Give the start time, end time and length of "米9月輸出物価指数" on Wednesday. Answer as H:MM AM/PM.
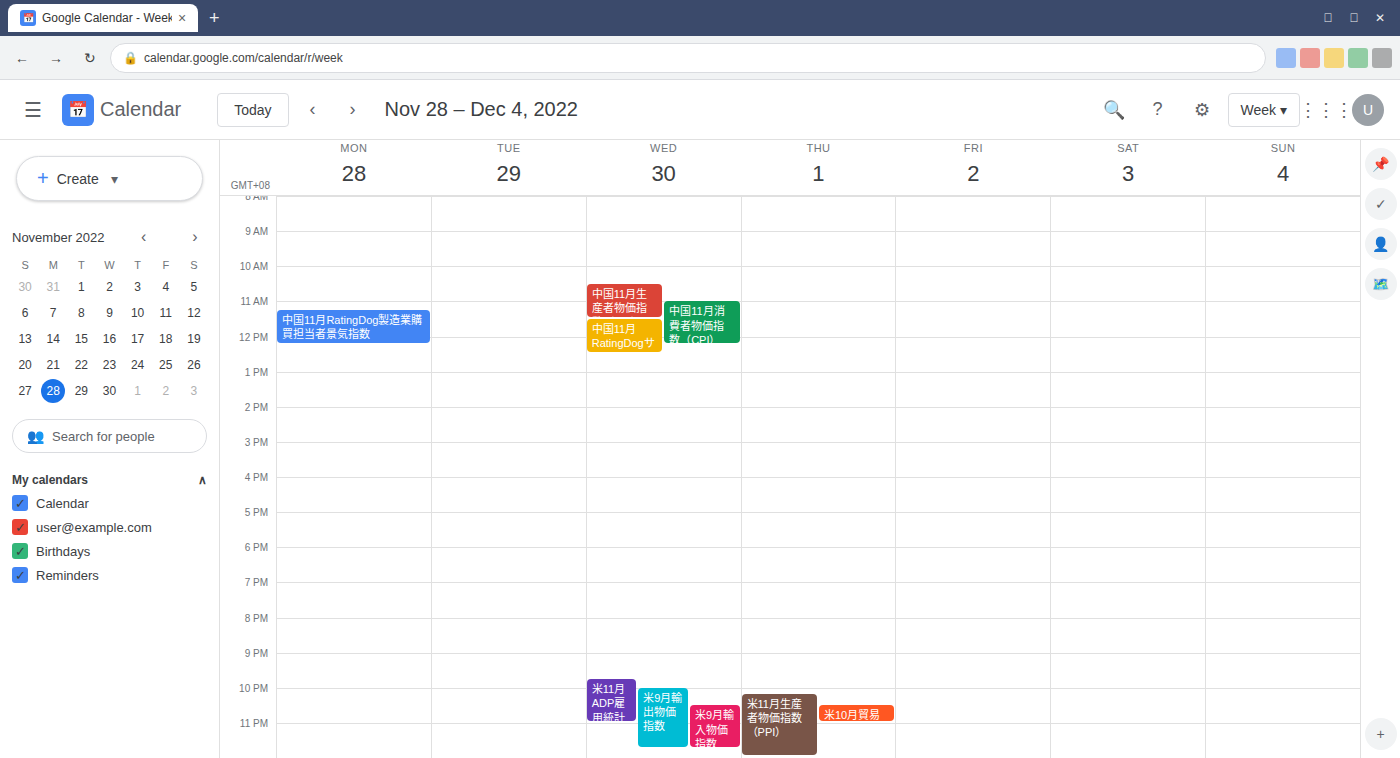
10:00 PM to 11:45 PM, 1 hour 45 minutes